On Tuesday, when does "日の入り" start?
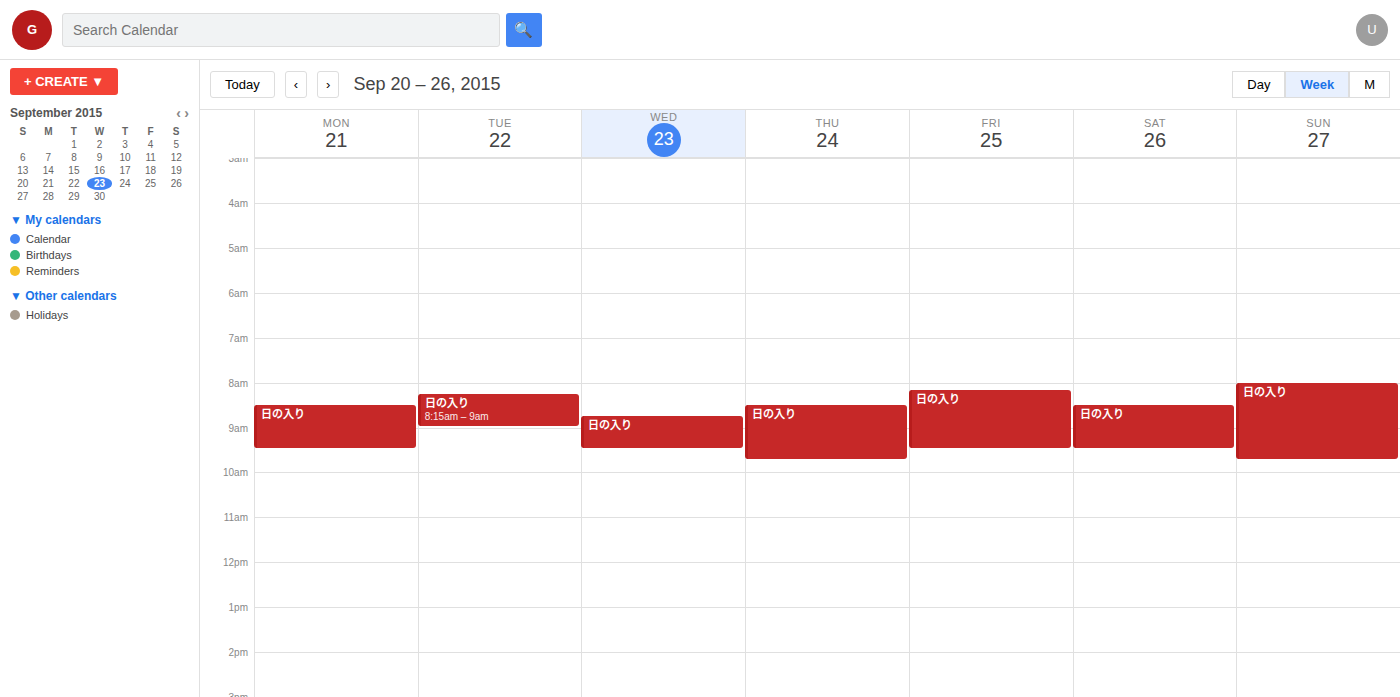
08:15